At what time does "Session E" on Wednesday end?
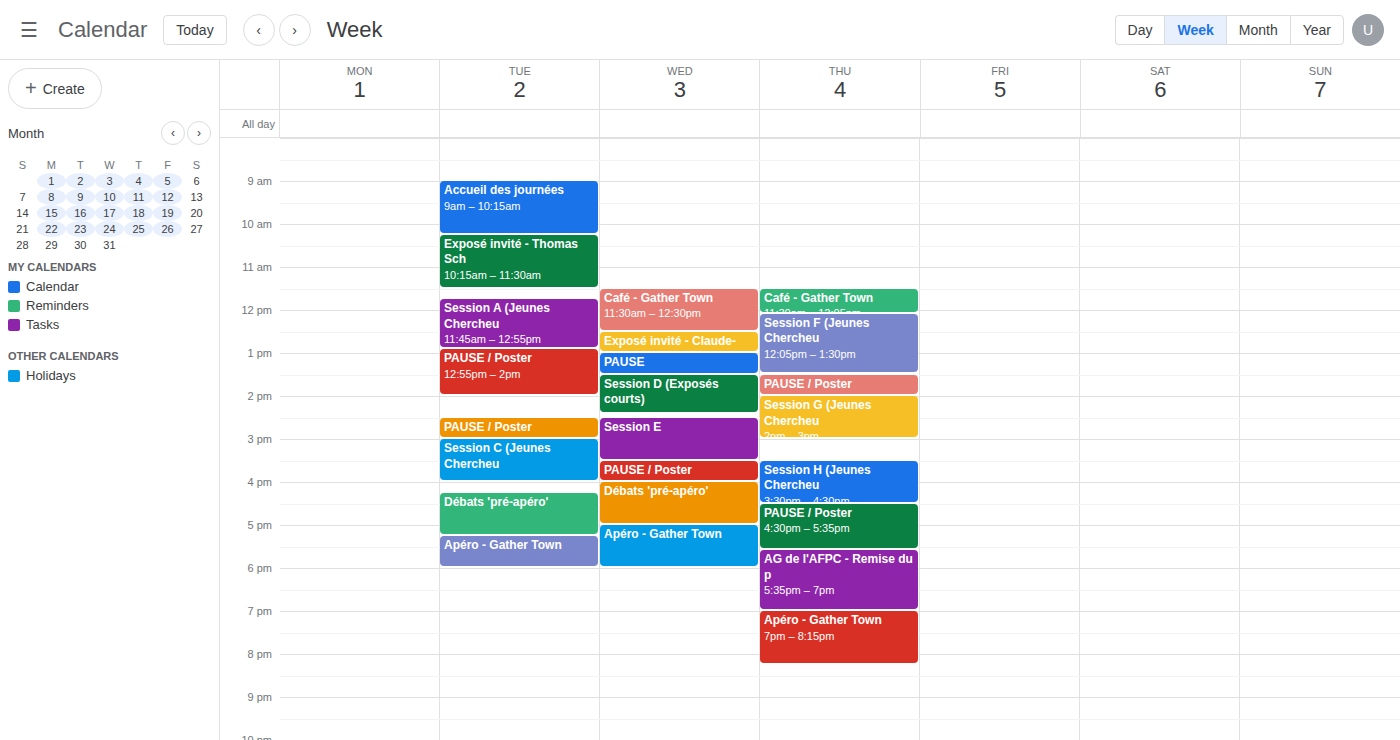
15:30